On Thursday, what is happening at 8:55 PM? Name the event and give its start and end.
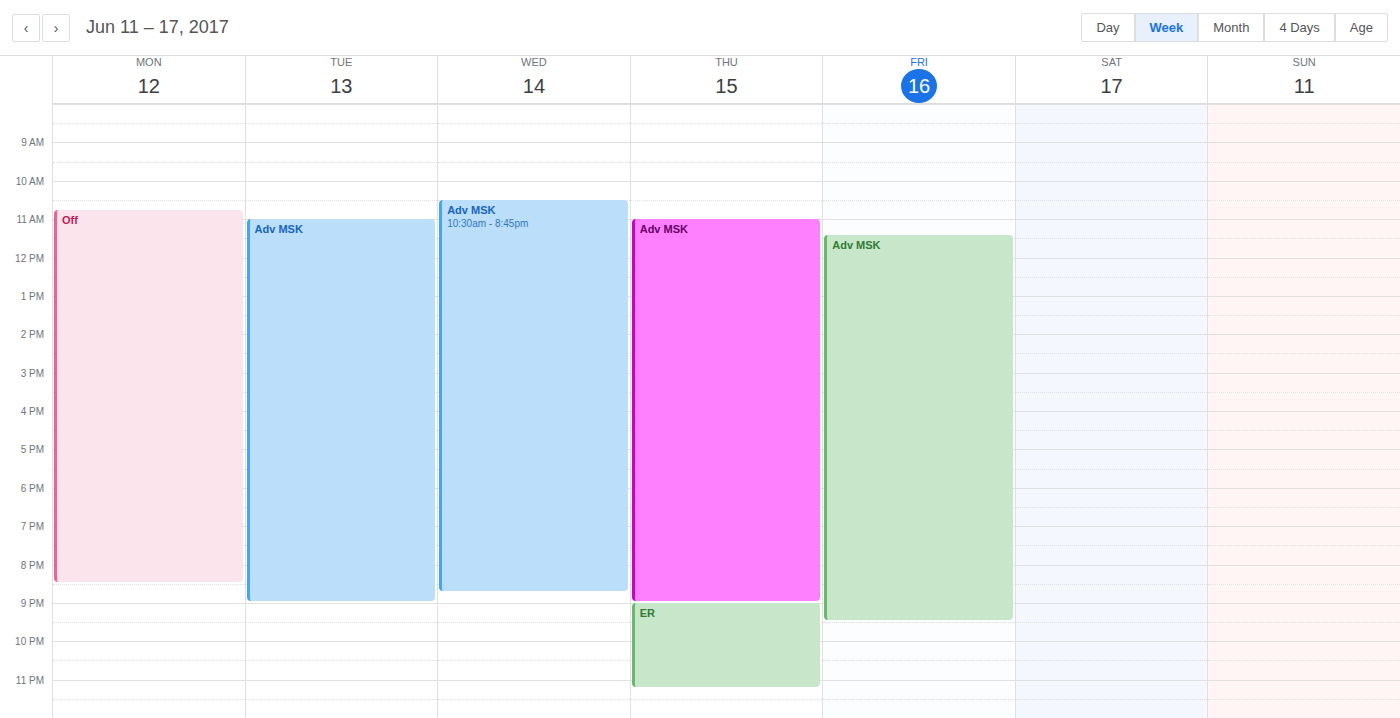
"Adv MSK", 11:00 AM to 9:00 PM